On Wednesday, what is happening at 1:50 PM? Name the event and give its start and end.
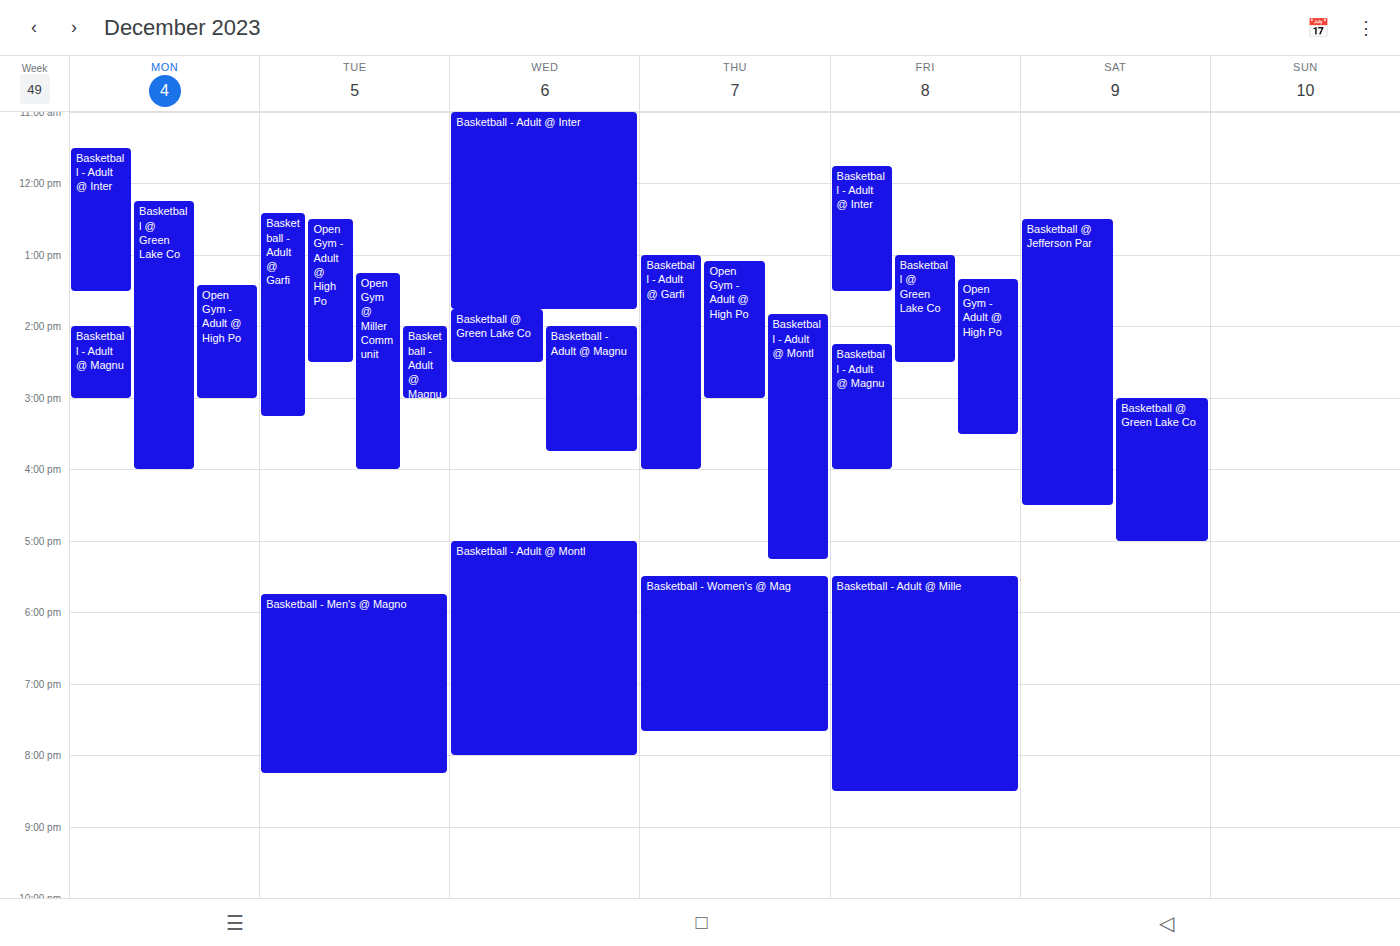
"Basketball @ Green Lake Co", 1:45 PM to 2:30 PM